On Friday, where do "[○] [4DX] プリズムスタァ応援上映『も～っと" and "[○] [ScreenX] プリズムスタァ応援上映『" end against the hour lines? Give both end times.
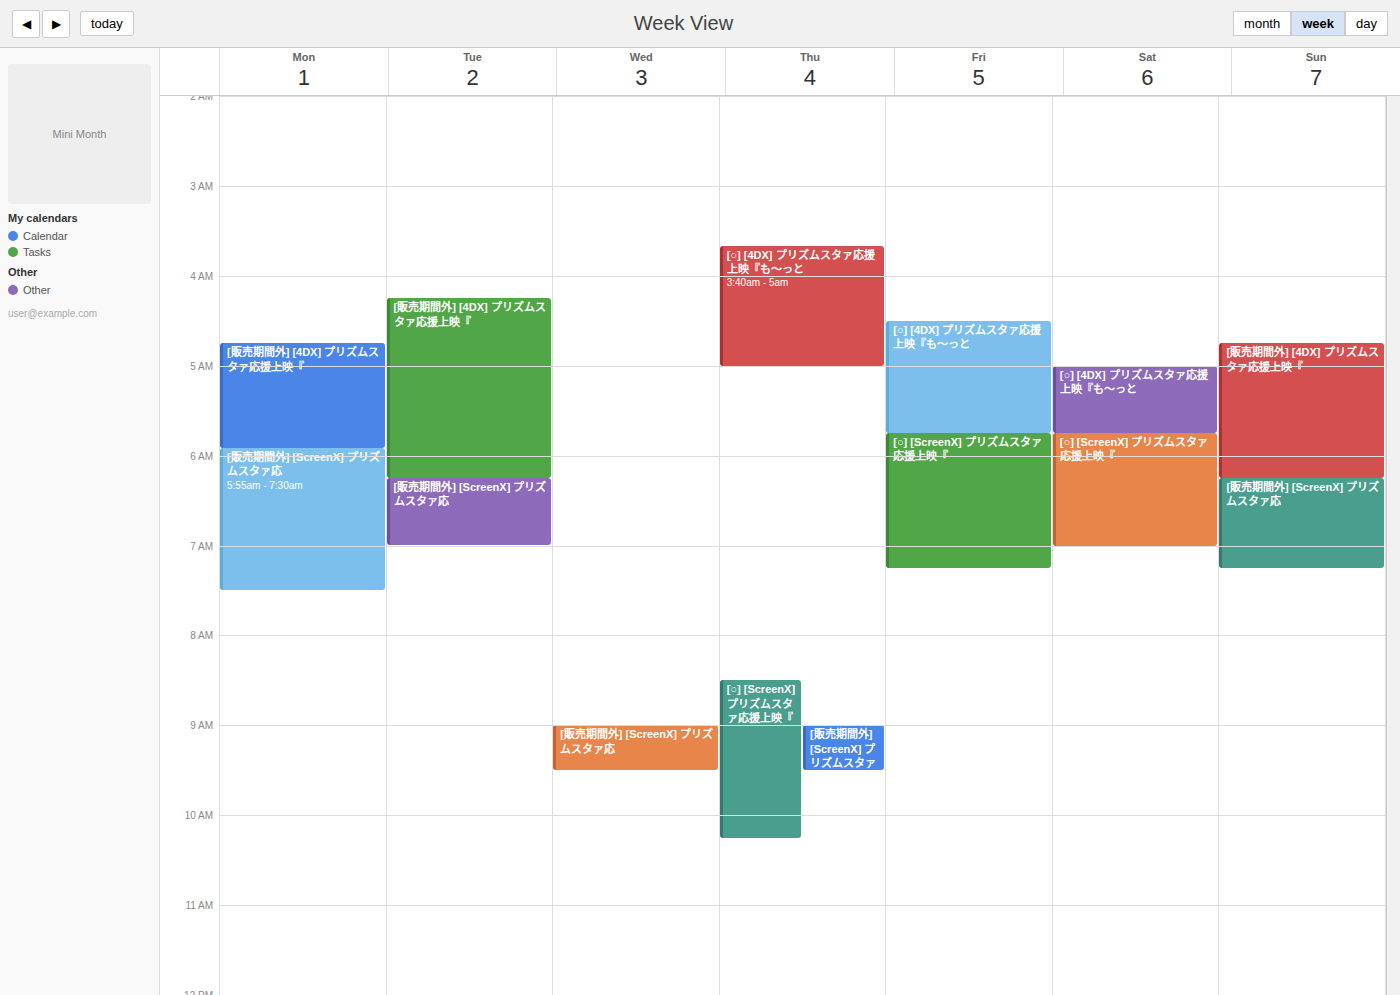
"[○] [4DX] プリズムスタァ応援上映『も～っと": 5:45 AM, neither: three quarters of the way from the 5 AM line to the 6 AM line. "[○] [ScreenX] プリズムスタァ応援上映『": 7:15 AM, neither: a quarter of the way from the 7 AM line to the 8 AM line.